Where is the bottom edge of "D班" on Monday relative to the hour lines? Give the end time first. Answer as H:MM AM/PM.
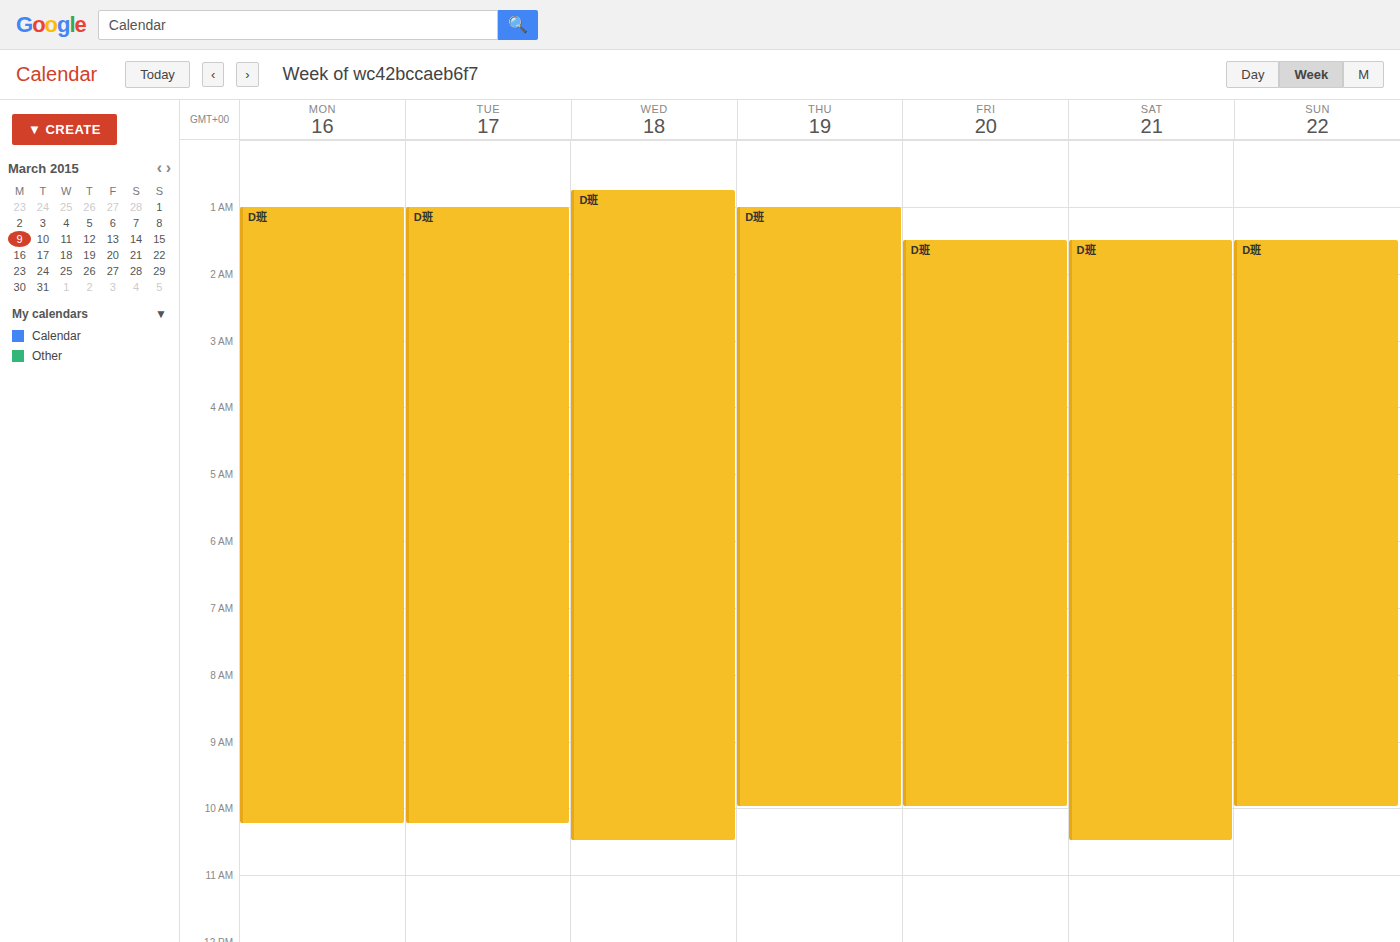
10:15 AM -- neither: a quarter of the way from the 10 AM line to the 11 AM line.